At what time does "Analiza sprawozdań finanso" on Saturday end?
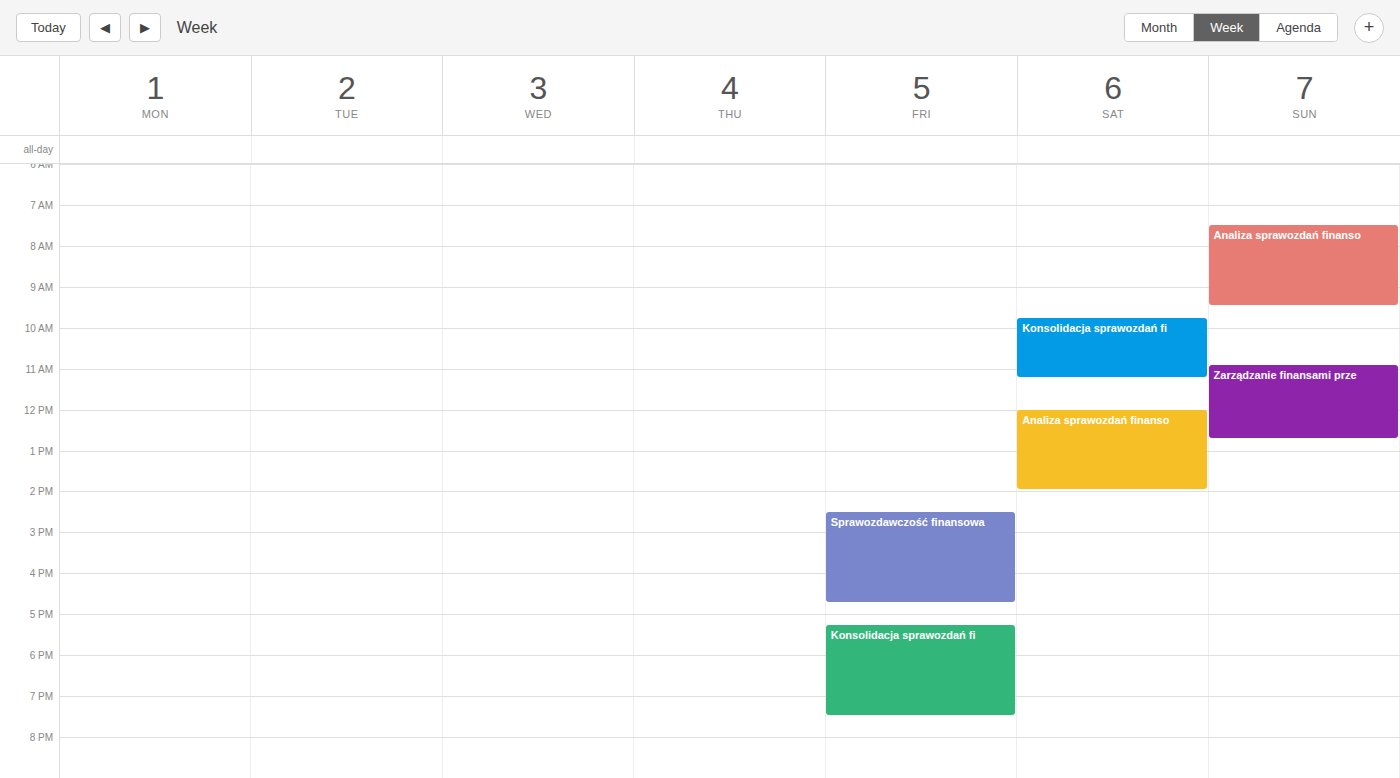
2:00 PM